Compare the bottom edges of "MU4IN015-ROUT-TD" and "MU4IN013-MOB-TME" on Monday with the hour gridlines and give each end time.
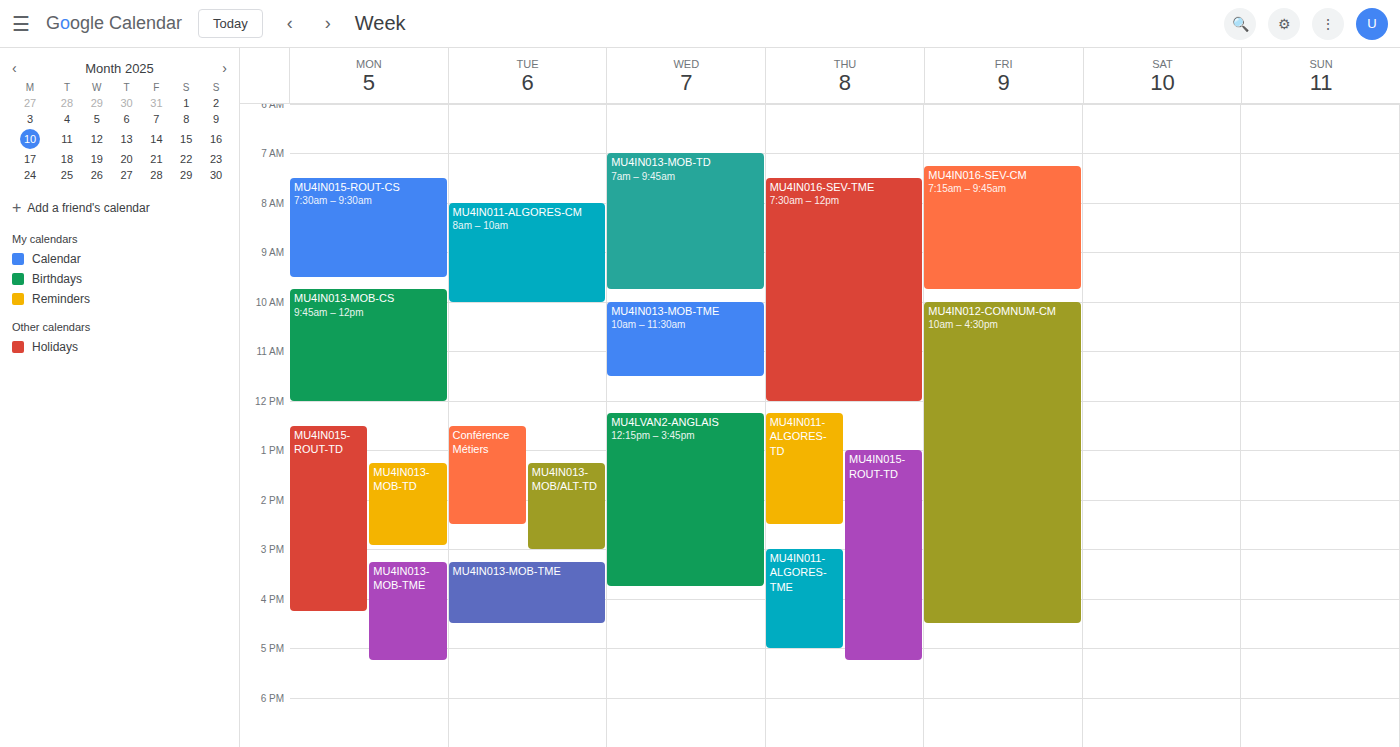
"MU4IN015-ROUT-TD": 4:15 PM, neither: a quarter of the way from the 4 PM line to the 5 PM line. "MU4IN013-MOB-TME": 5:15 PM, neither: a quarter of the way from the 5 PM line to the 6 PM line.